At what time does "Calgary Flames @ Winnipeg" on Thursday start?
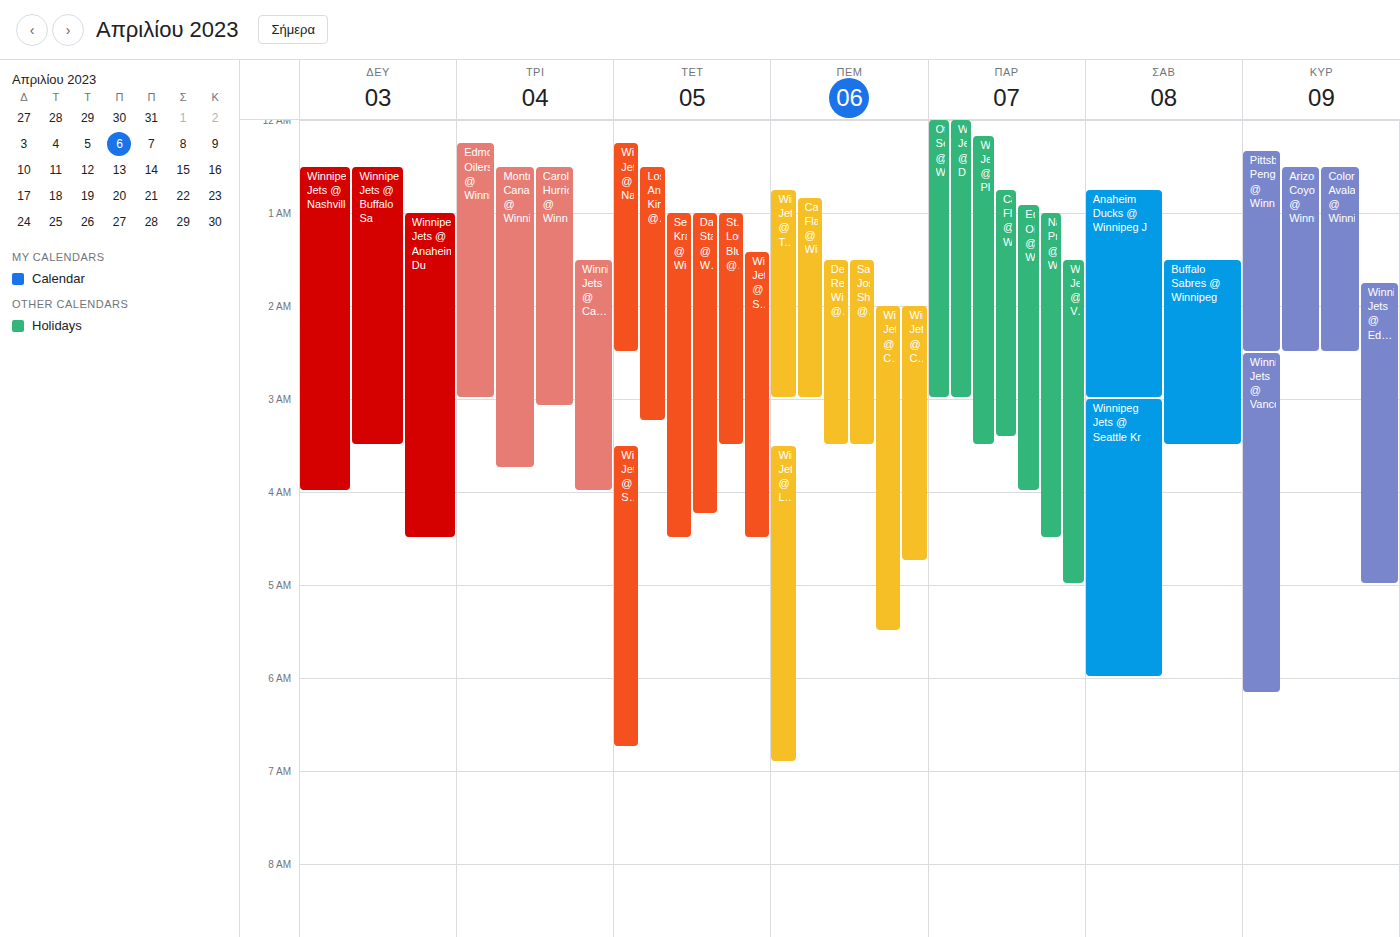
00:50